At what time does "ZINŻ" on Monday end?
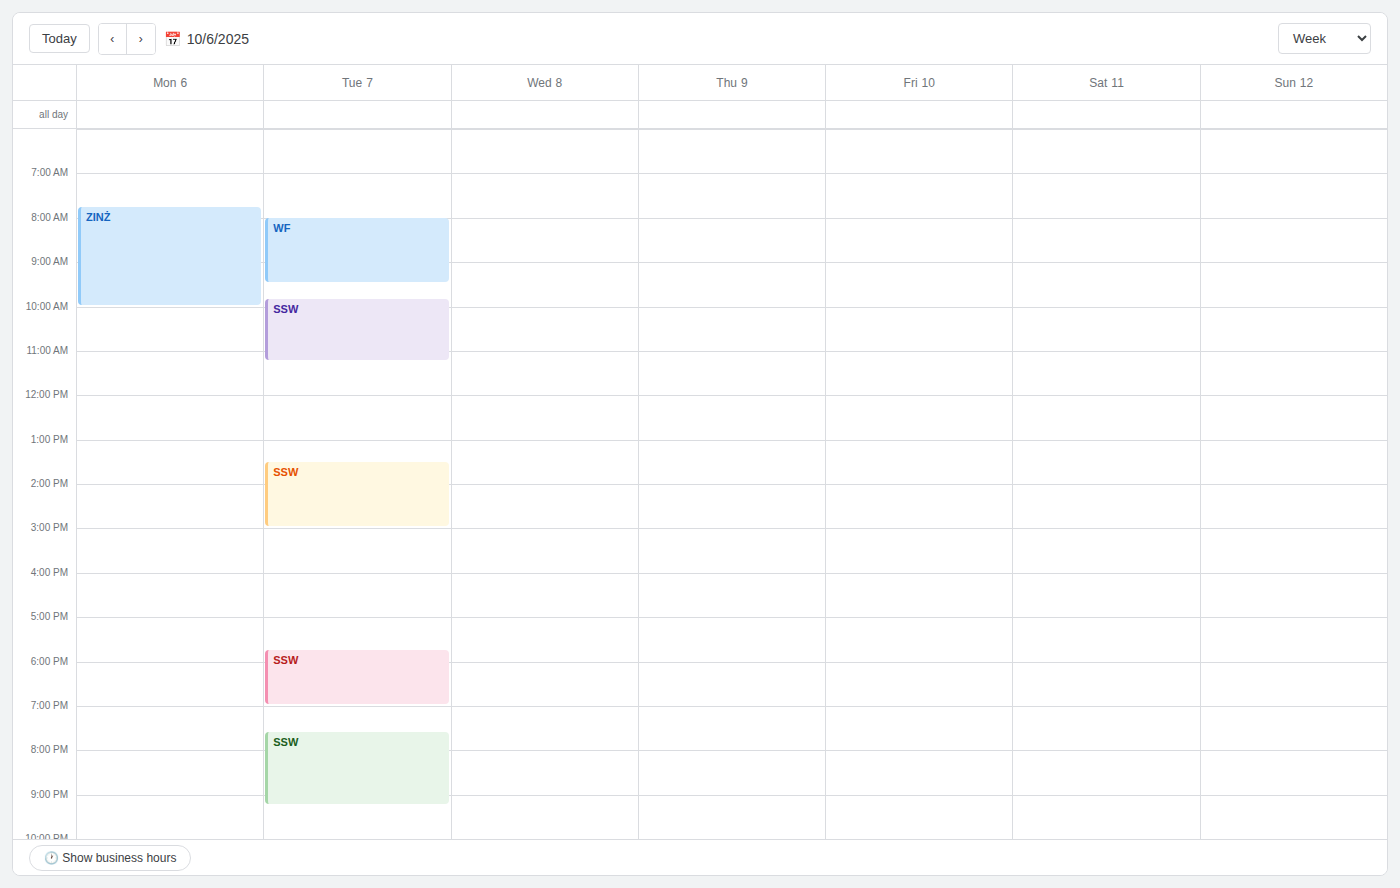
10:00 AM